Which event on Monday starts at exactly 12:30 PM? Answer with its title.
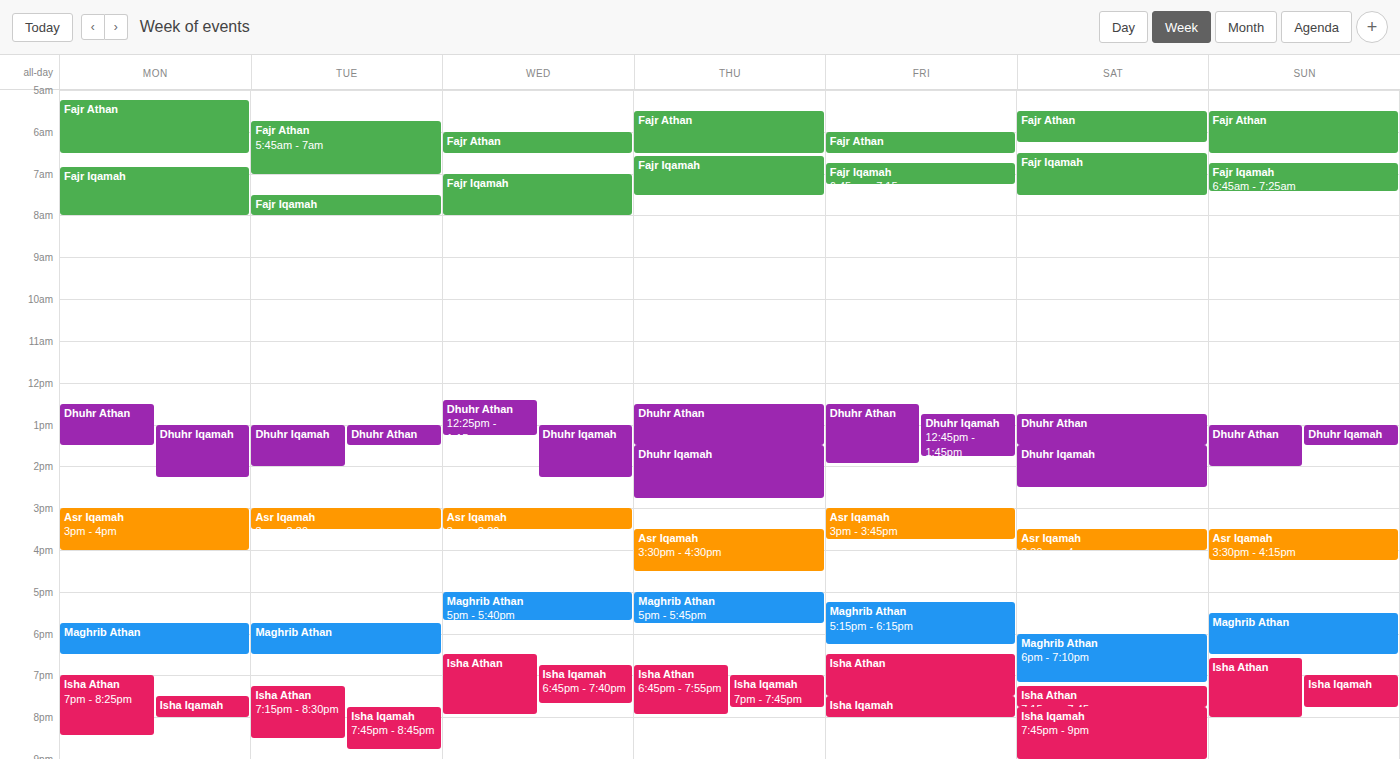
"Dhuhr Athan"